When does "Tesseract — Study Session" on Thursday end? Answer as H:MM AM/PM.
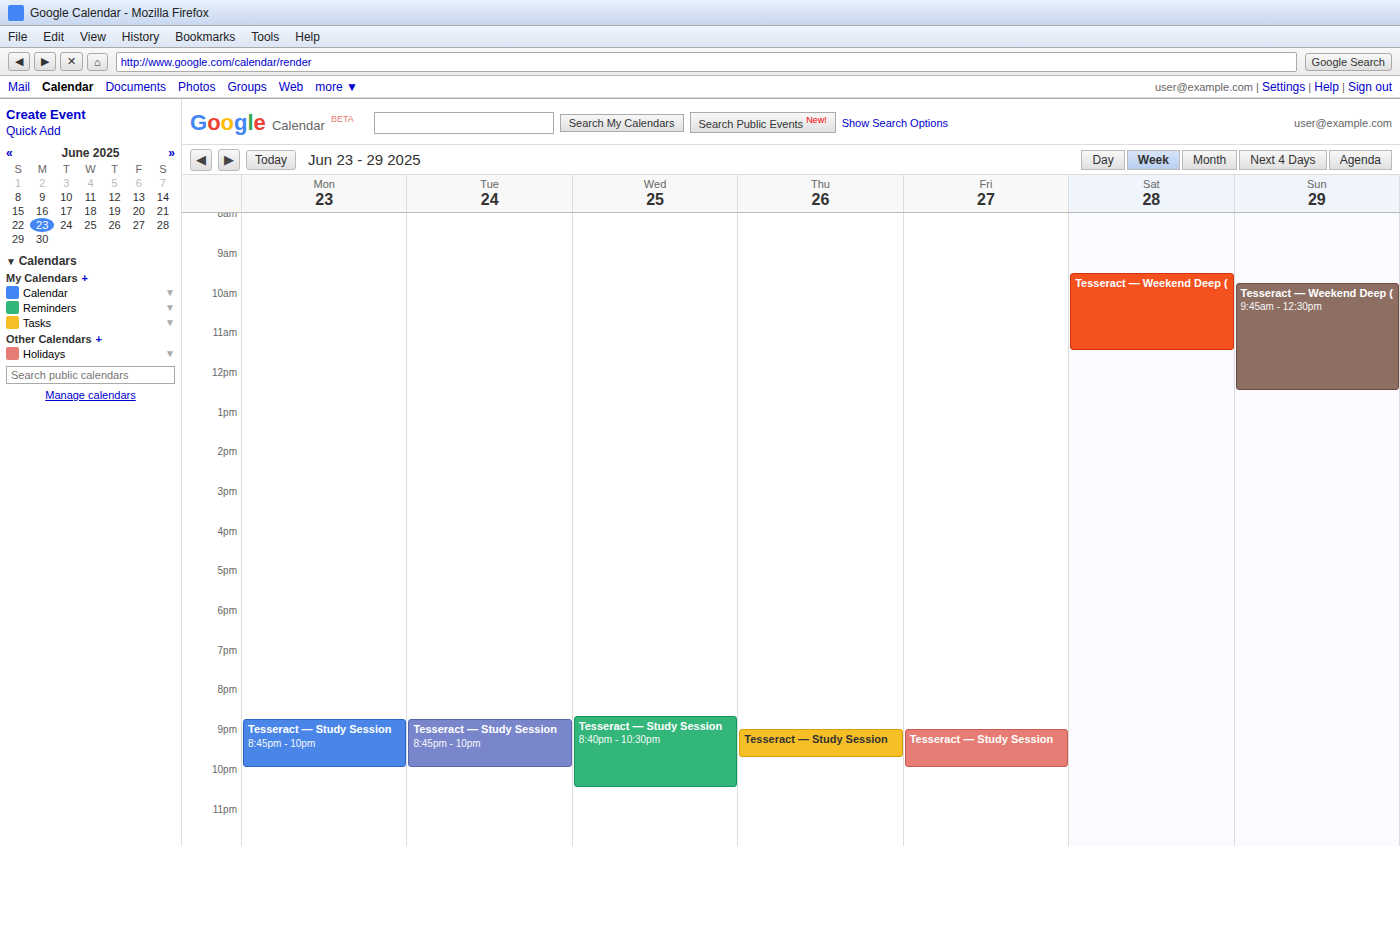
9:45 PM